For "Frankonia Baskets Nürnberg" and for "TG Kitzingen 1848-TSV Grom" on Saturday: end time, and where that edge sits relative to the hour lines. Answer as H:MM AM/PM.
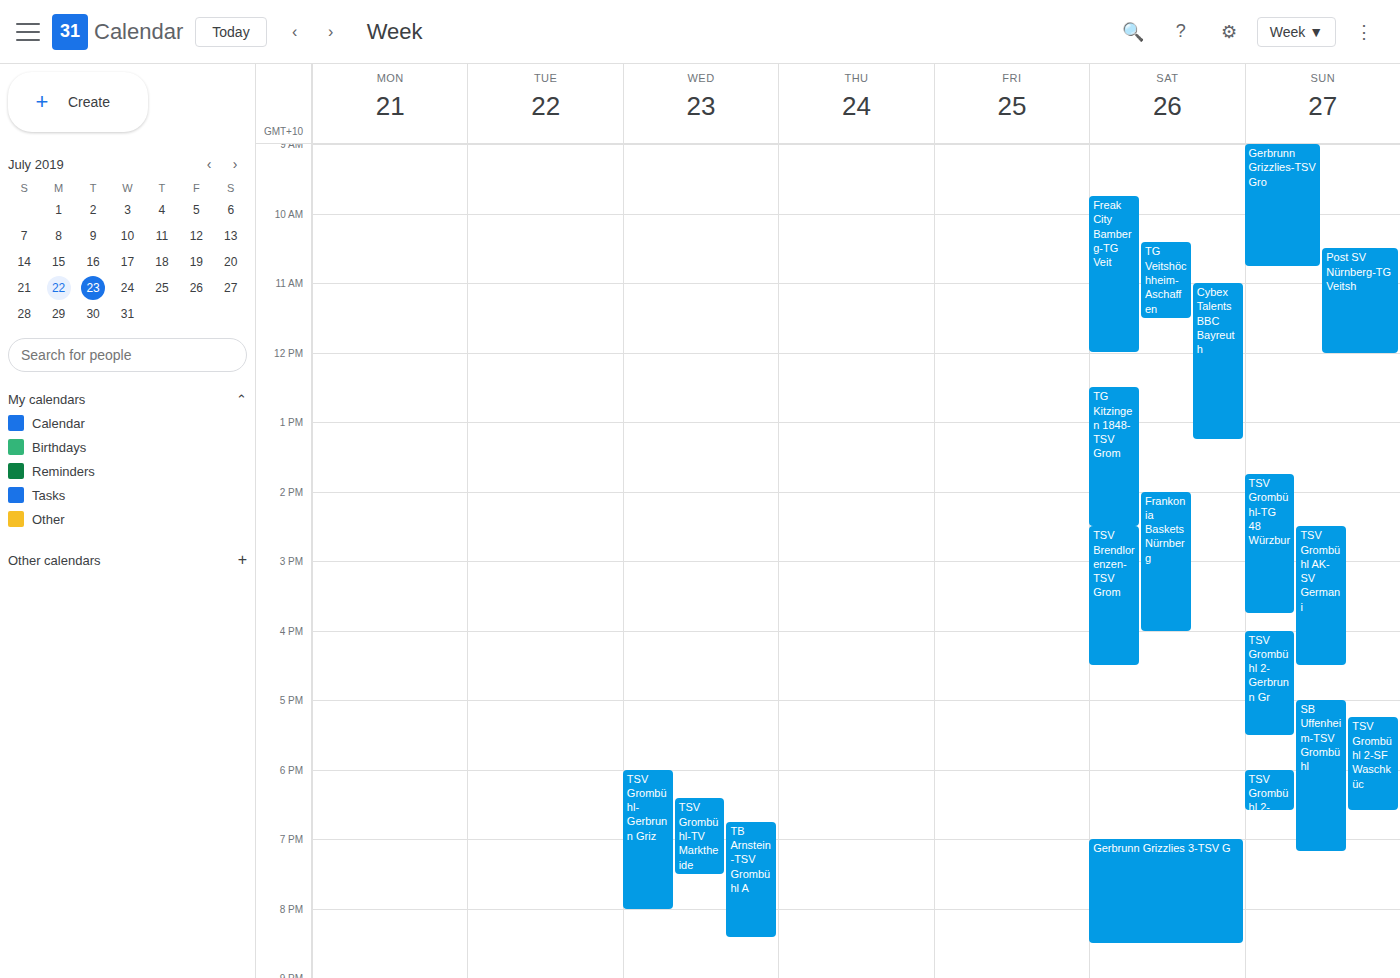
"Frankonia Baskets Nürnberg": 4:00 PM, exactly on the 4 PM line. "TG Kitzingen 1848-TSV Grom": 2:30 PM, halfway between the 2 PM and 3 PM lines.